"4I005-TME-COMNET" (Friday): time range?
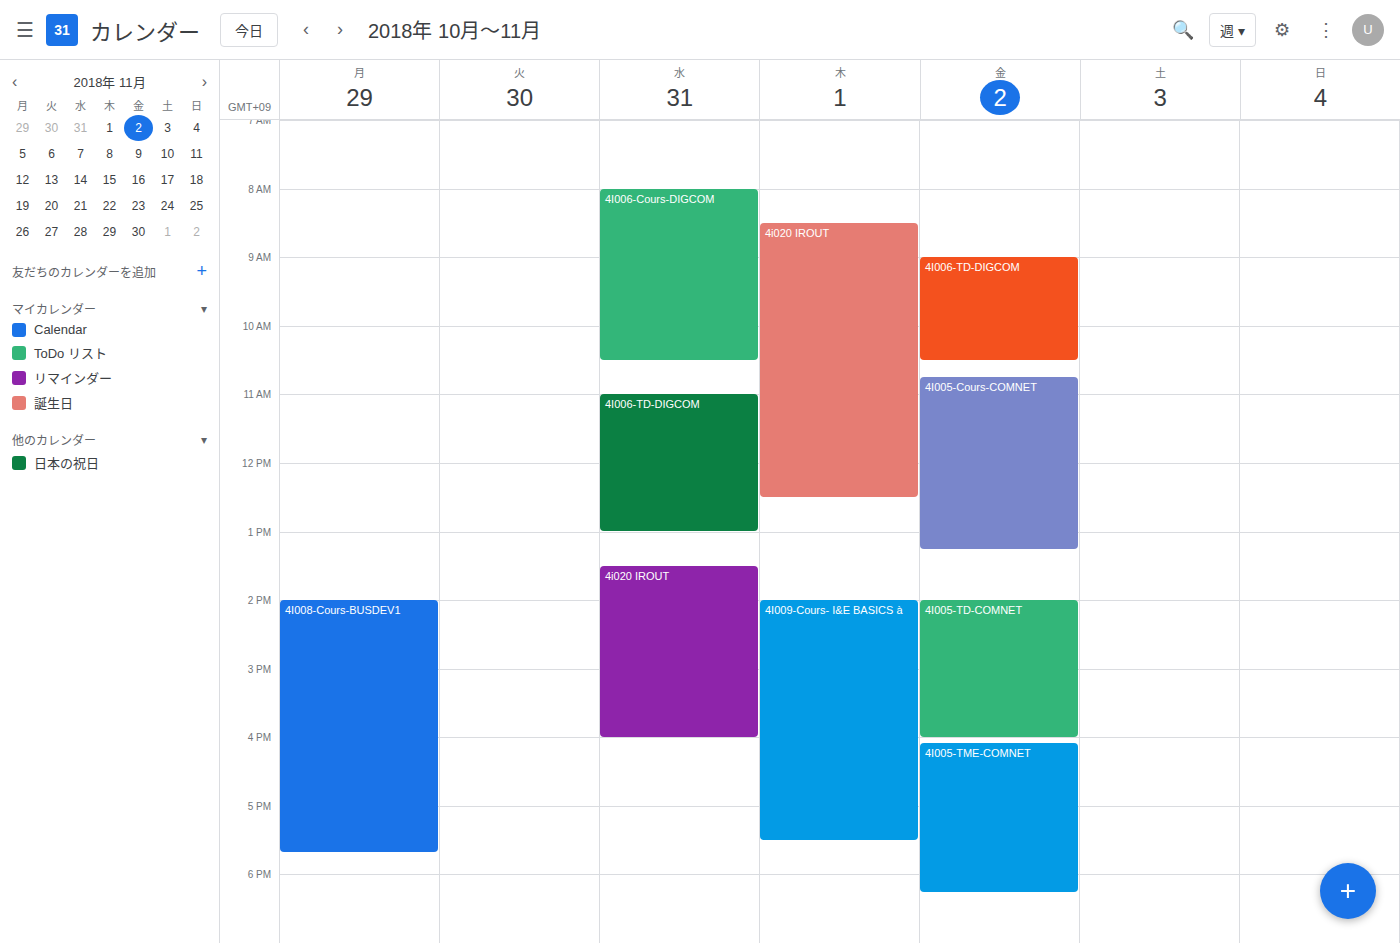
16:05 to 18:15